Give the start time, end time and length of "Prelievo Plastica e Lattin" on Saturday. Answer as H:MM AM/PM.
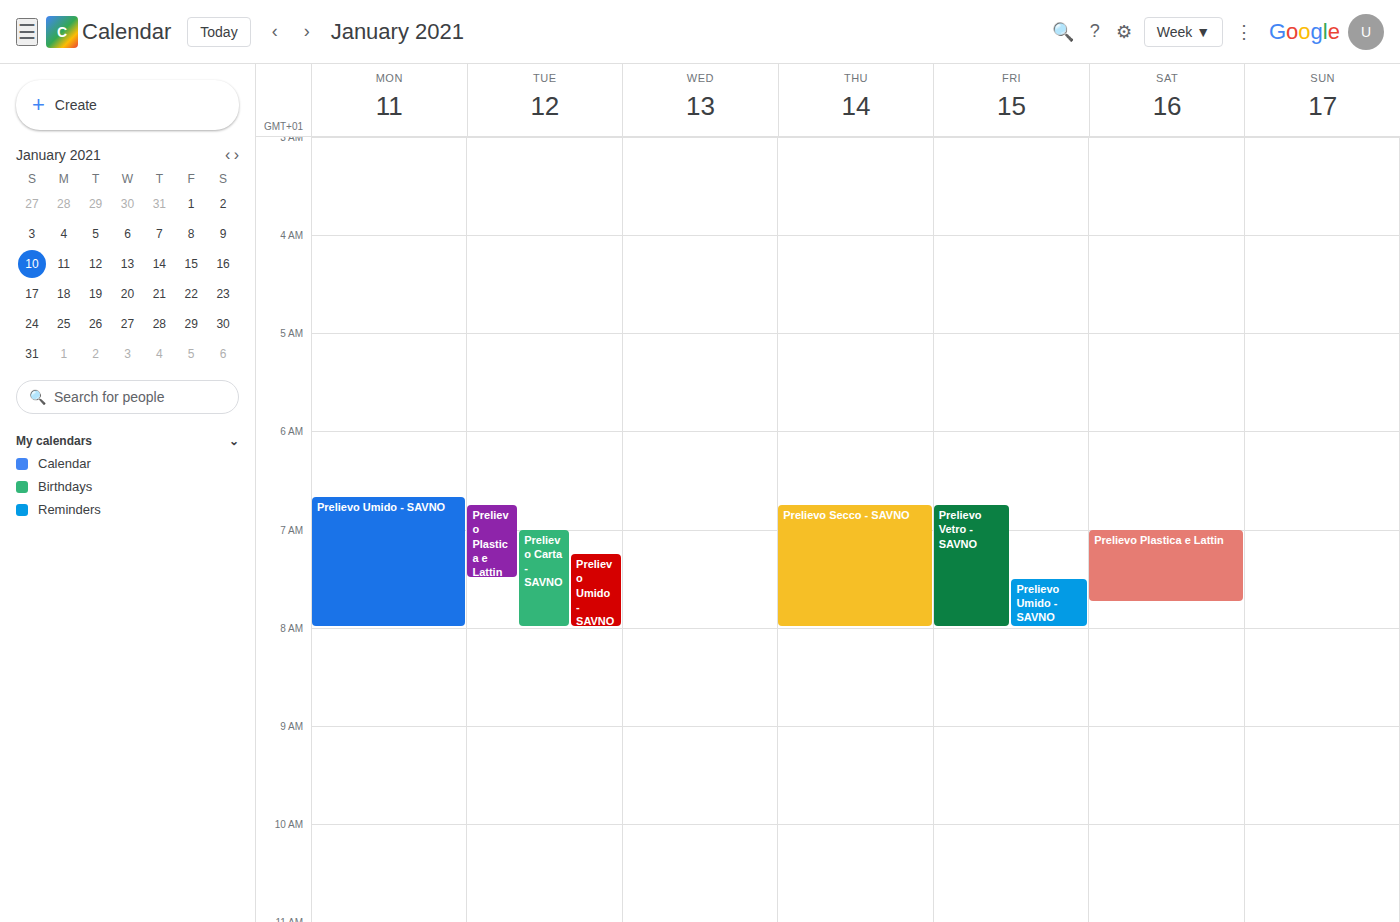
7:00 AM to 7:45 AM, 45 minutes